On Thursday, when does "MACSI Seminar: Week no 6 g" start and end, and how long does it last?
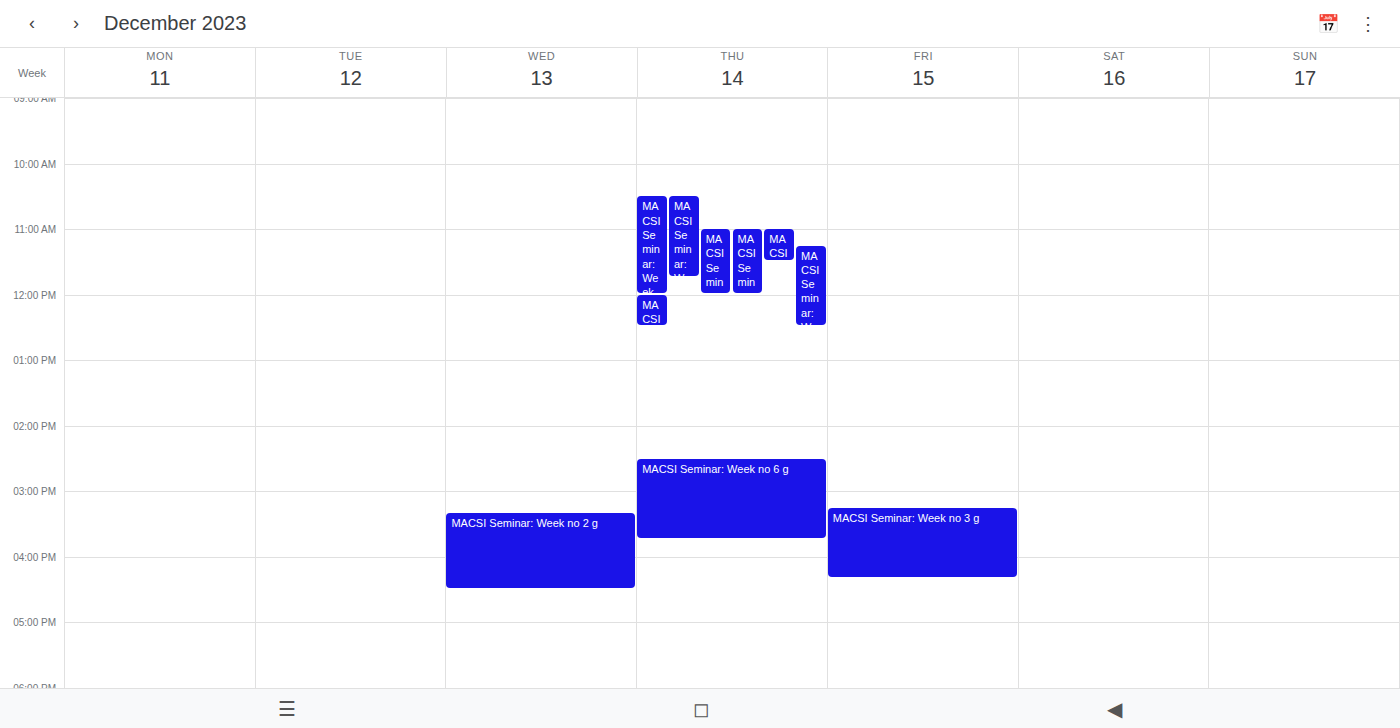
2:30 PM to 3:45 PM, 1 hour 15 minutes